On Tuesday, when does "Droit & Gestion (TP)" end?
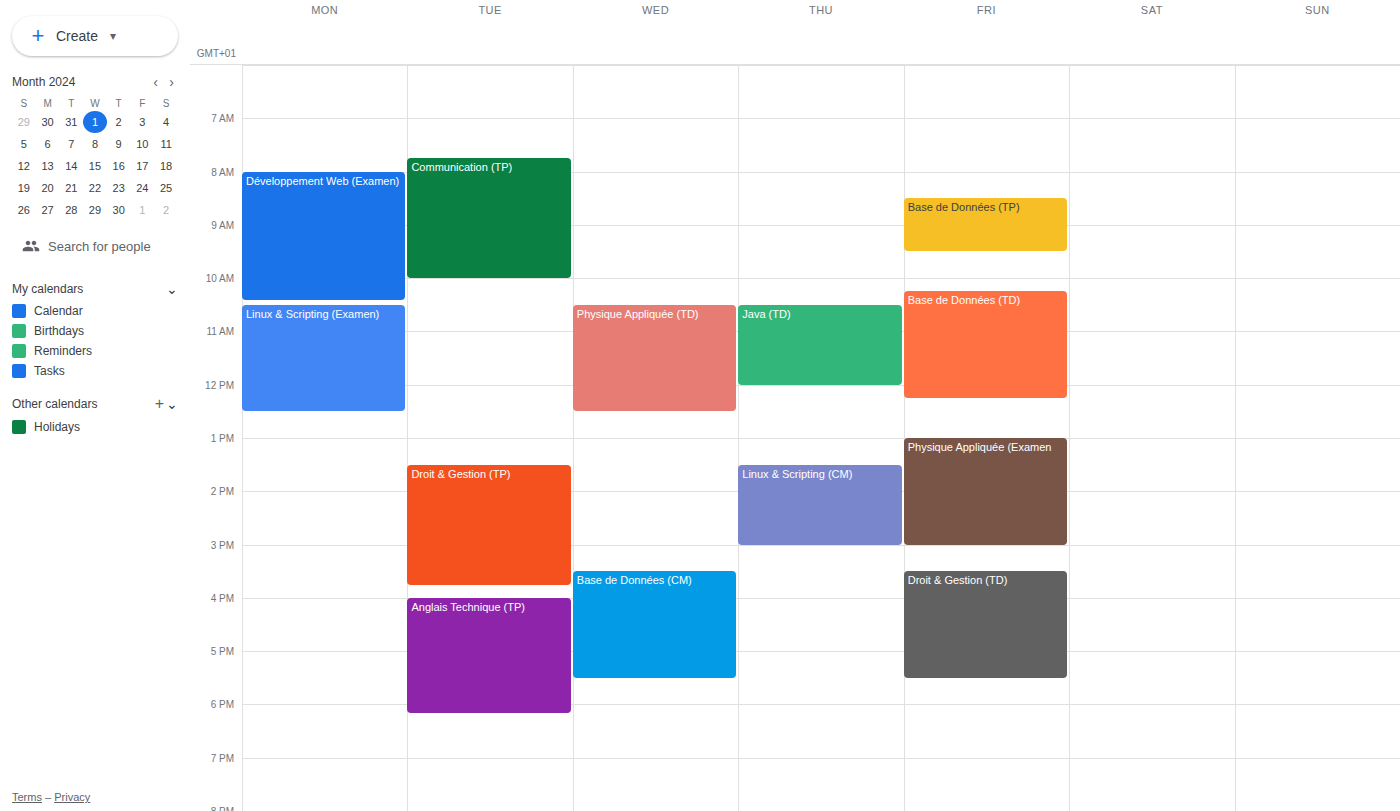
3:45 PM